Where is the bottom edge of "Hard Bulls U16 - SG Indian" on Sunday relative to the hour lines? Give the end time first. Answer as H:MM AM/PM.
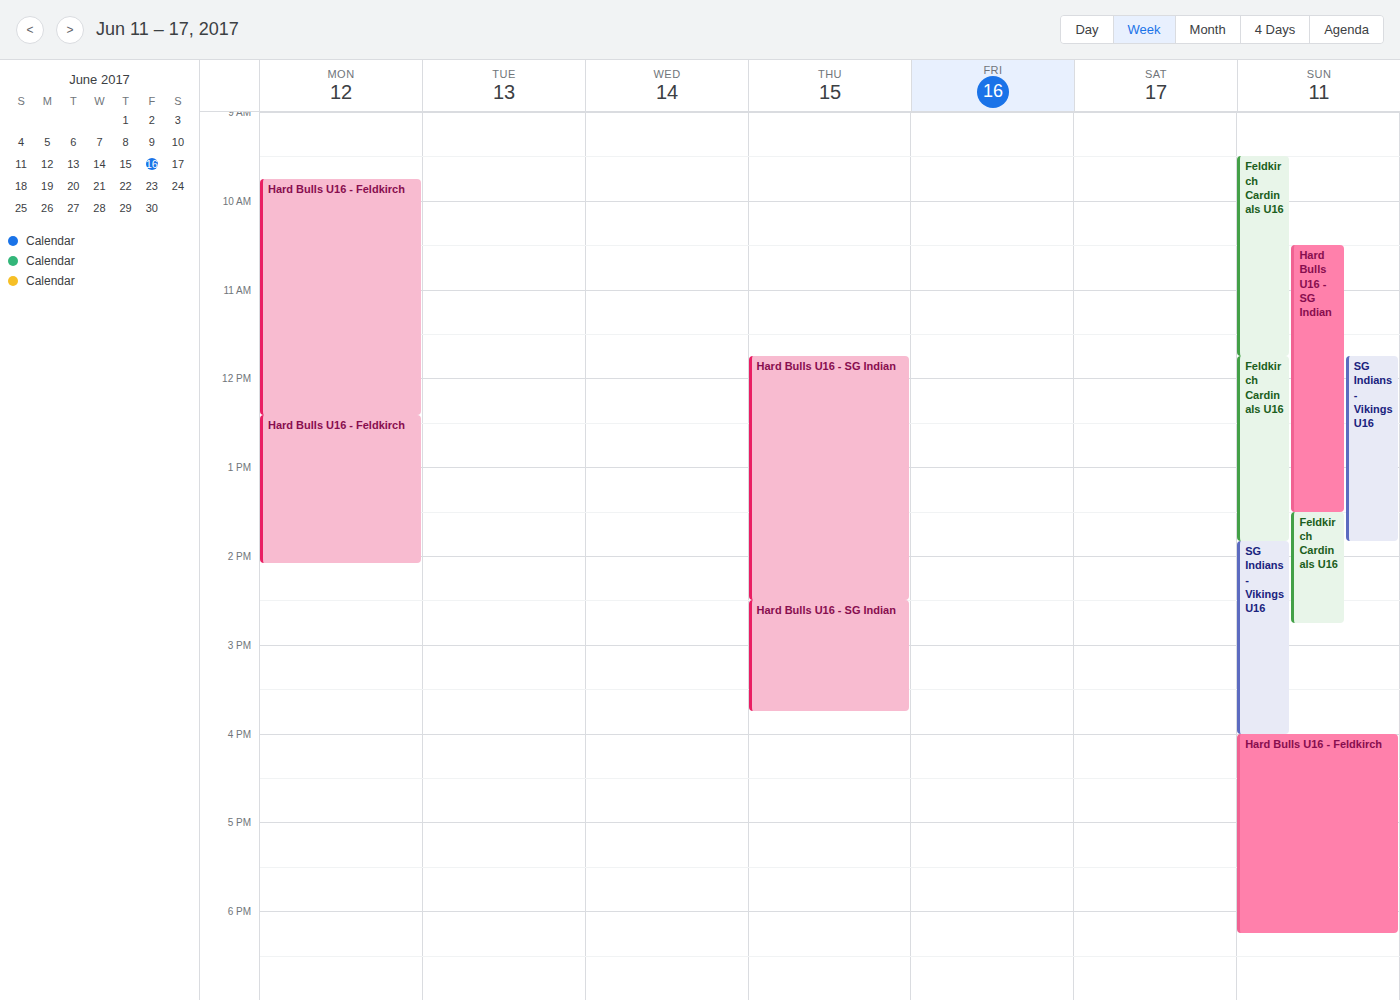
1:30 PM -- halfway between the 1 PM and 2 PM lines.